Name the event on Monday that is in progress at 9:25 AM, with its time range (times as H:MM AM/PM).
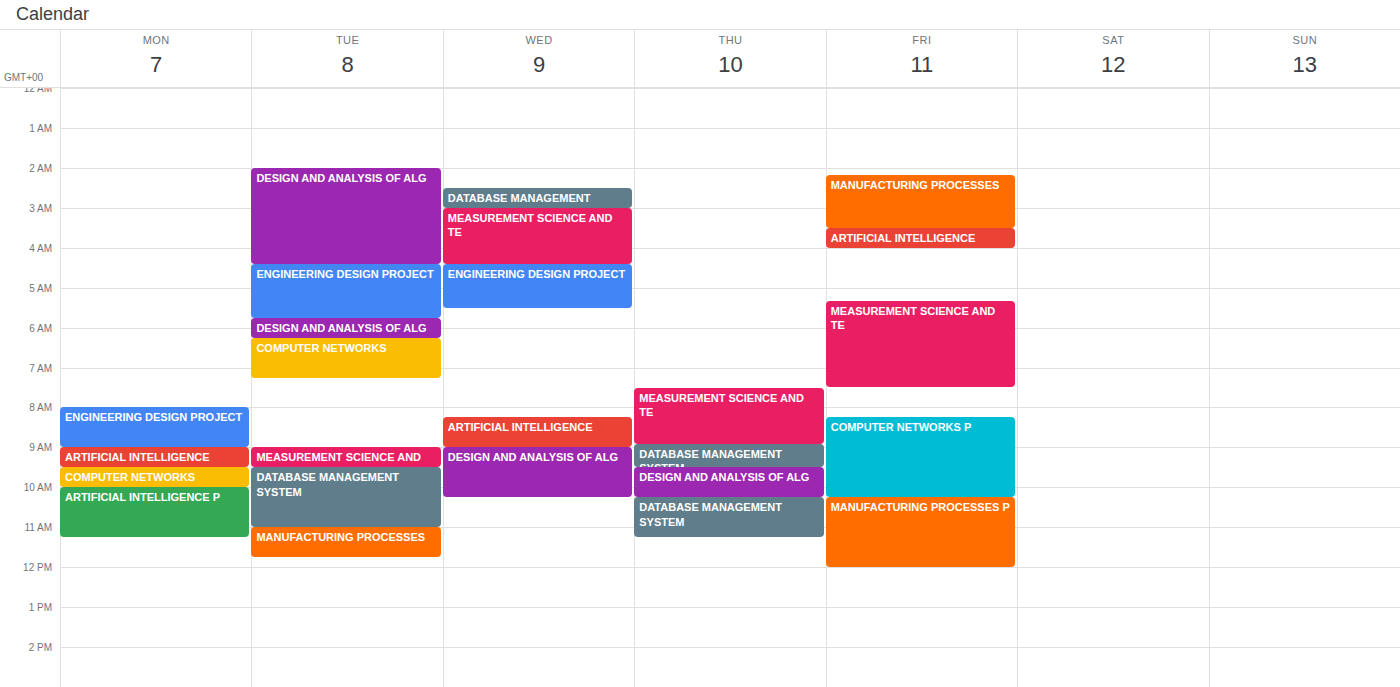
"ARTIFICIAL INTELLIGENCE", 9:00 AM to 9:30 AM